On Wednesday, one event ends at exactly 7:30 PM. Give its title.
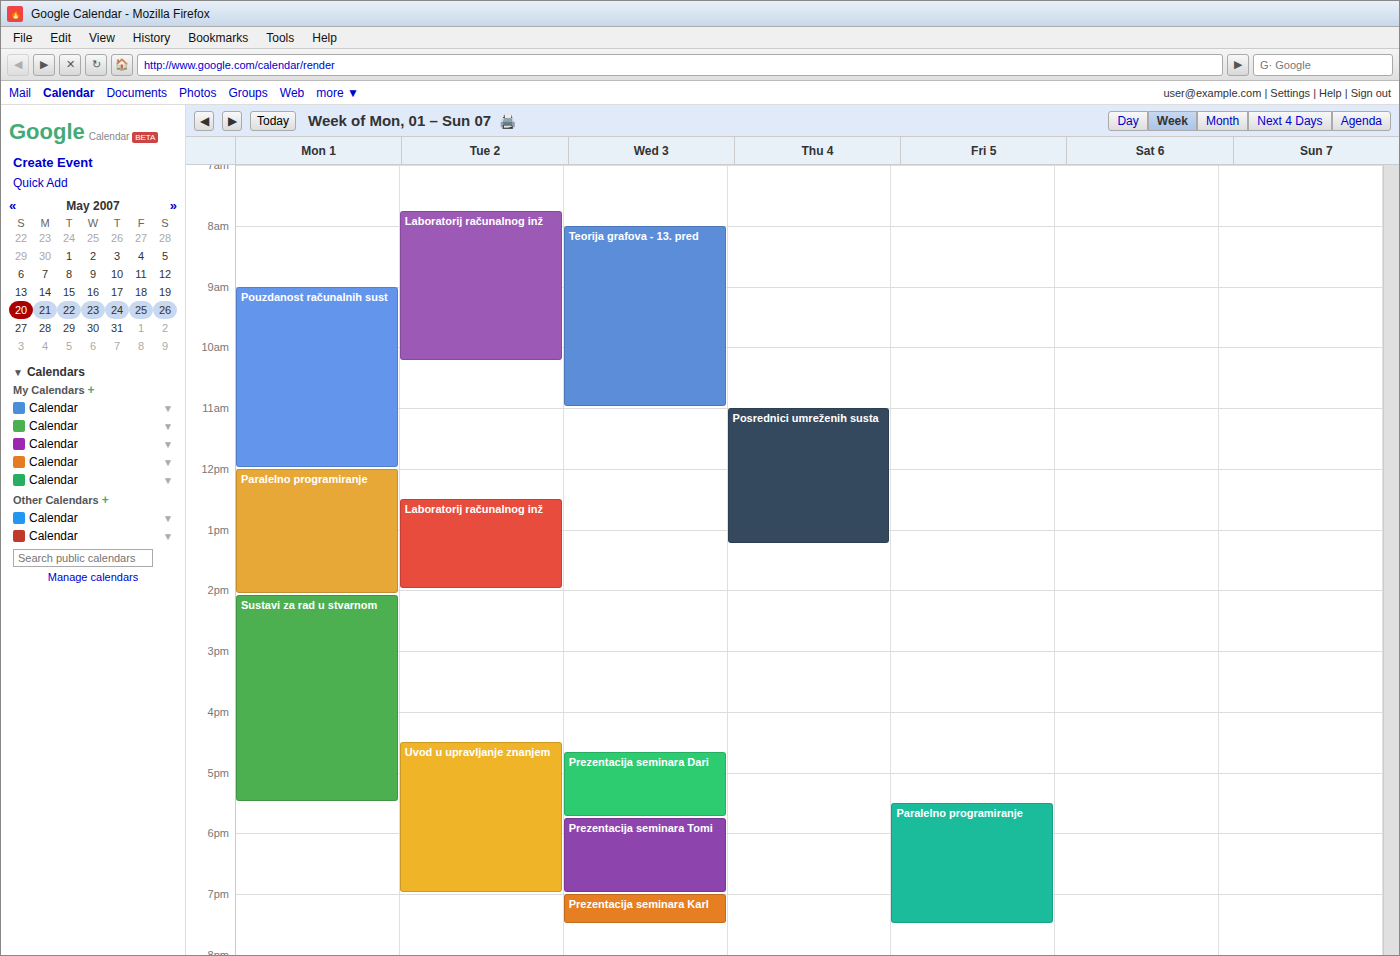
"Prezentacija seminara Karl"